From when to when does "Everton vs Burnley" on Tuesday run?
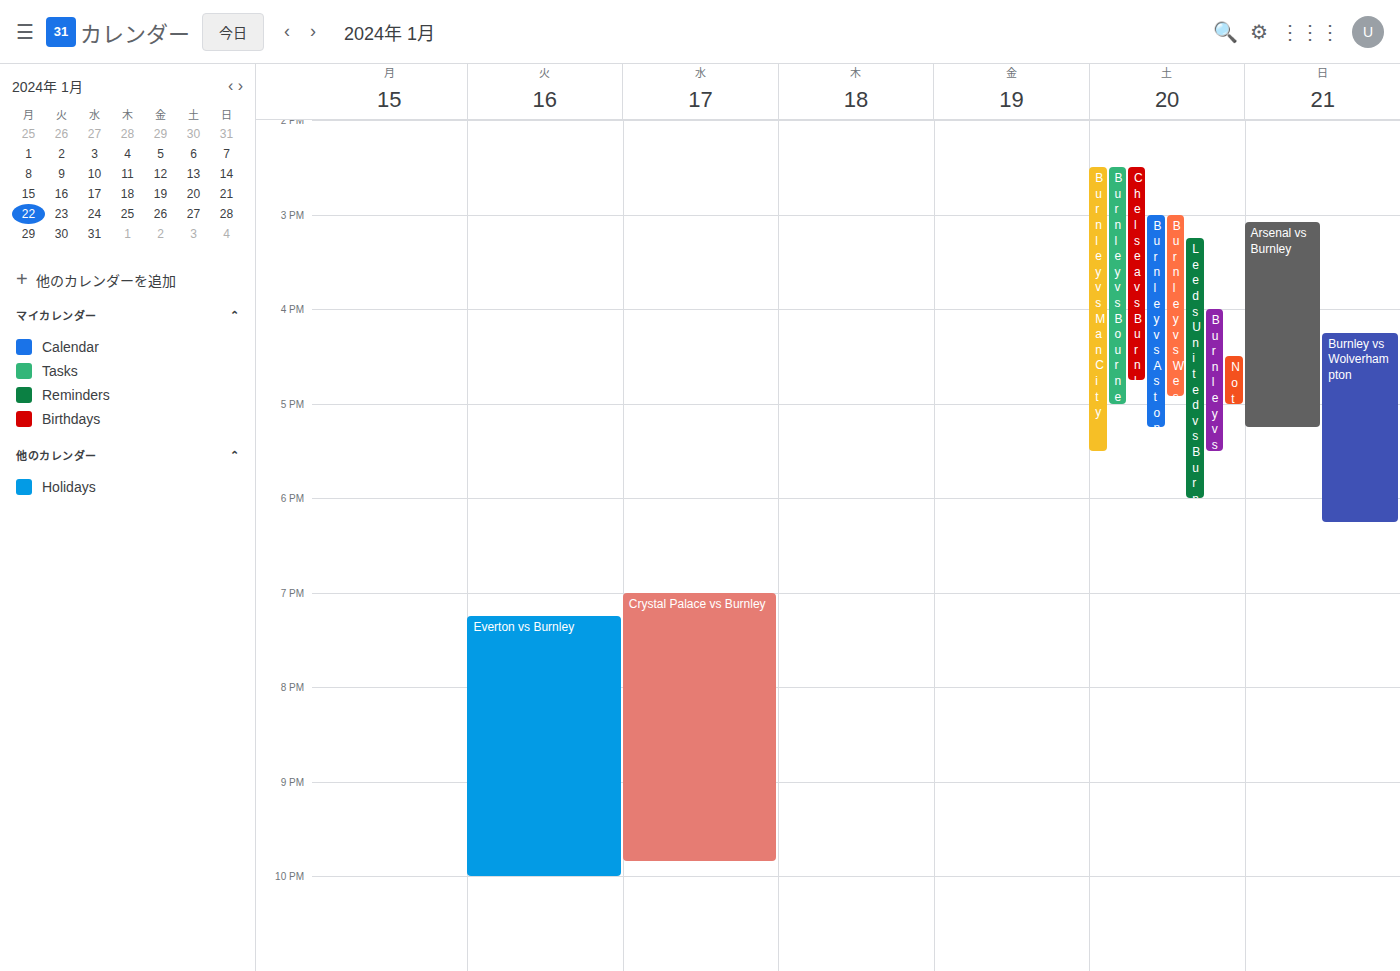
7:15 PM to 10:00 PM